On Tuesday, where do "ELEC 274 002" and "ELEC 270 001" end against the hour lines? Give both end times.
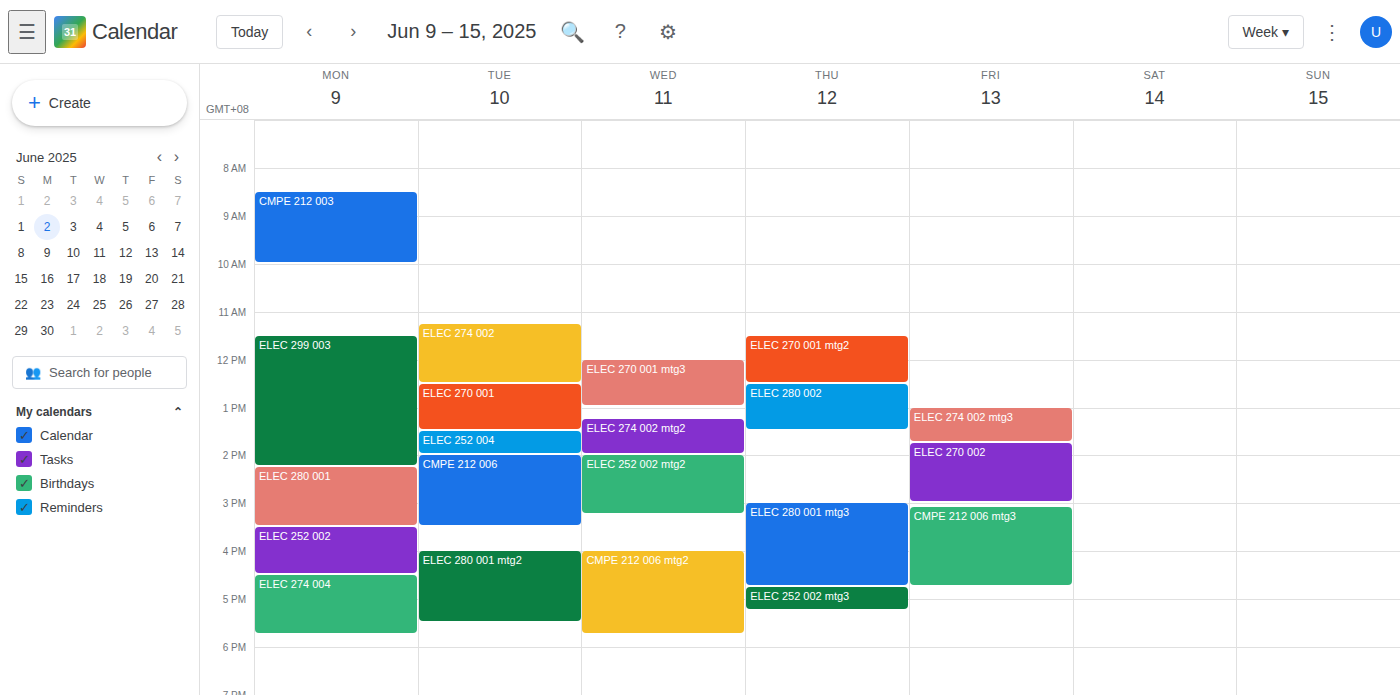
"ELEC 274 002": 12:30 PM, halfway between the 12 PM and 1 PM lines. "ELEC 270 001": 1:30 PM, halfway between the 1 PM and 2 PM lines.